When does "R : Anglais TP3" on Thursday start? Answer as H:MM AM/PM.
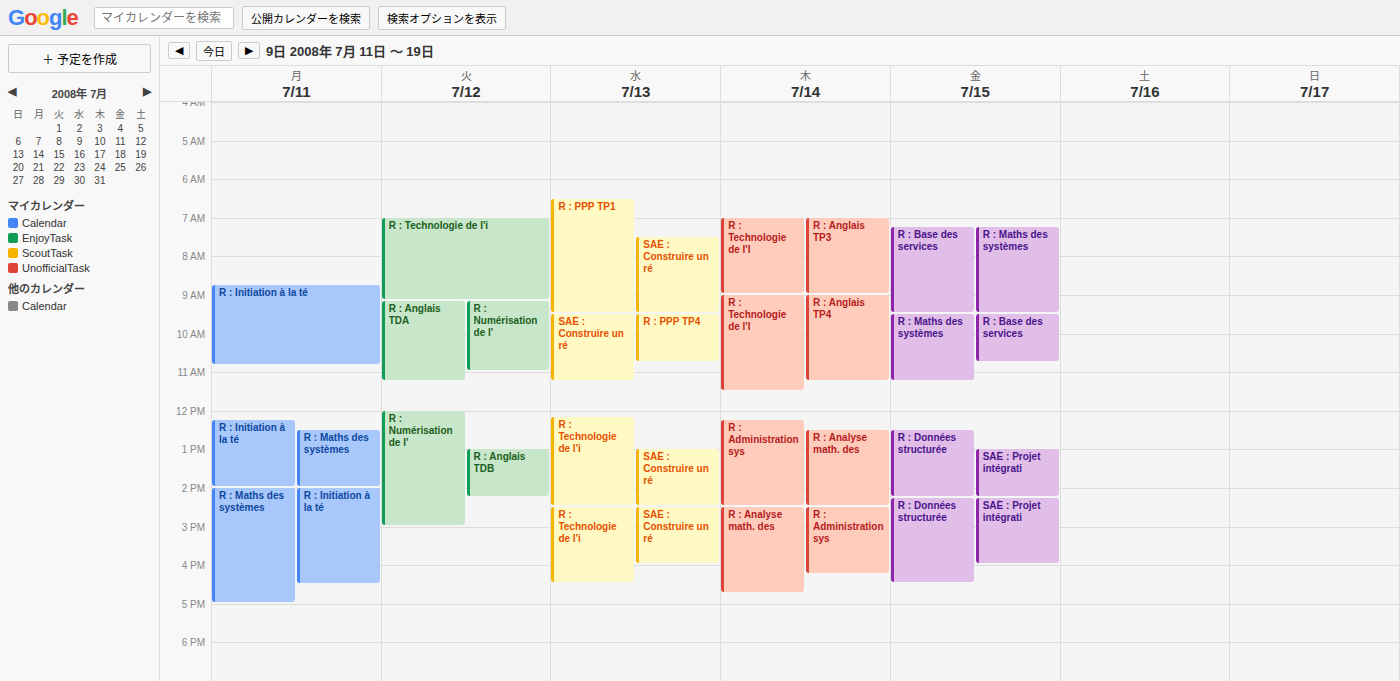
7:00 AM